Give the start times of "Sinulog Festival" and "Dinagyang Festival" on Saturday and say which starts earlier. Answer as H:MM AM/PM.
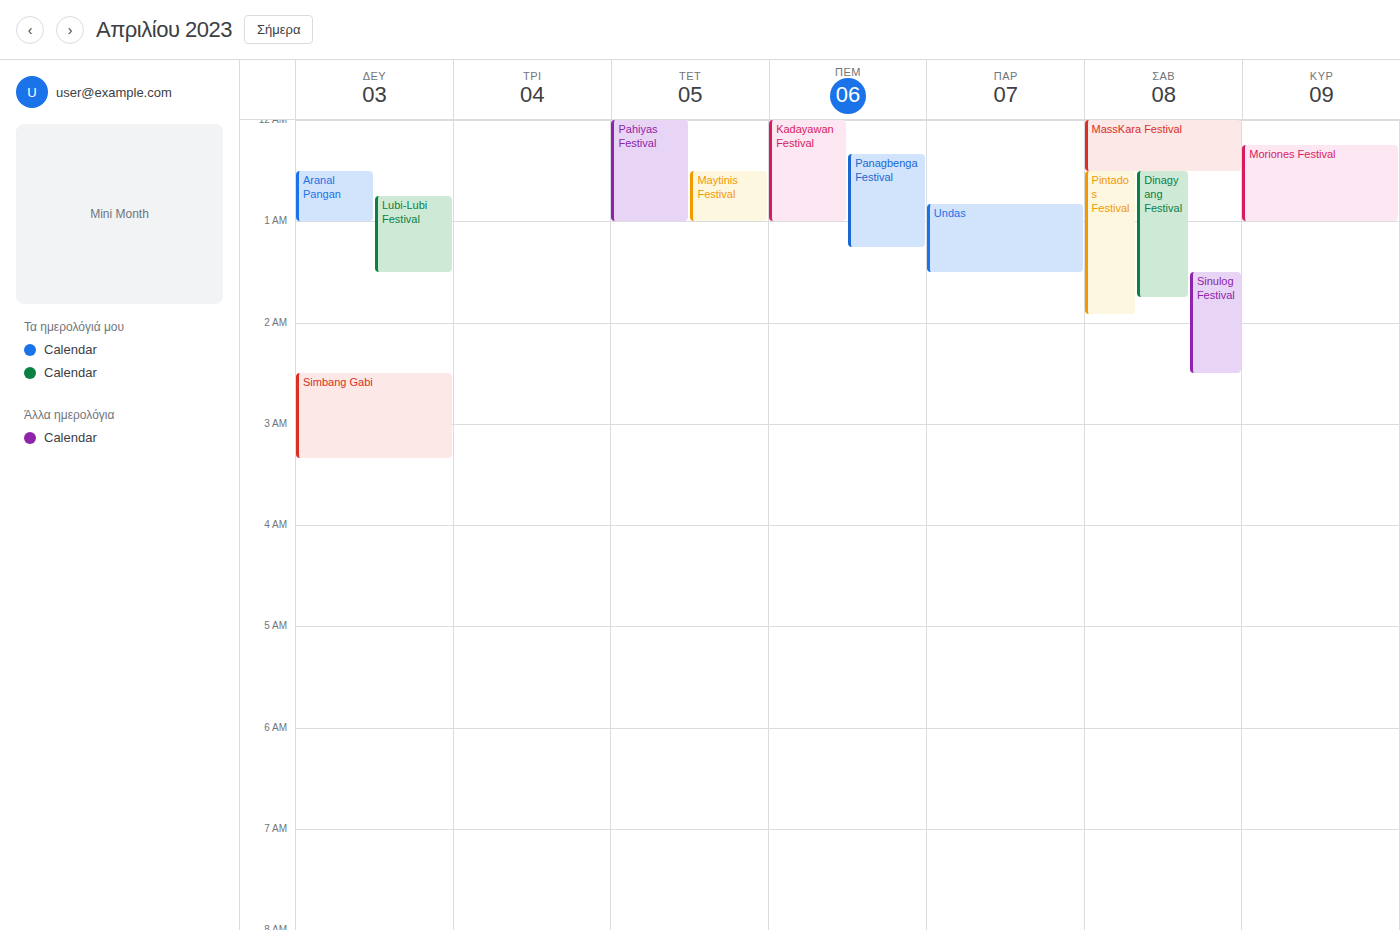
"Dinagyang Festival" 12:30 AM; "Sinulog Festival" 1:30 AM.